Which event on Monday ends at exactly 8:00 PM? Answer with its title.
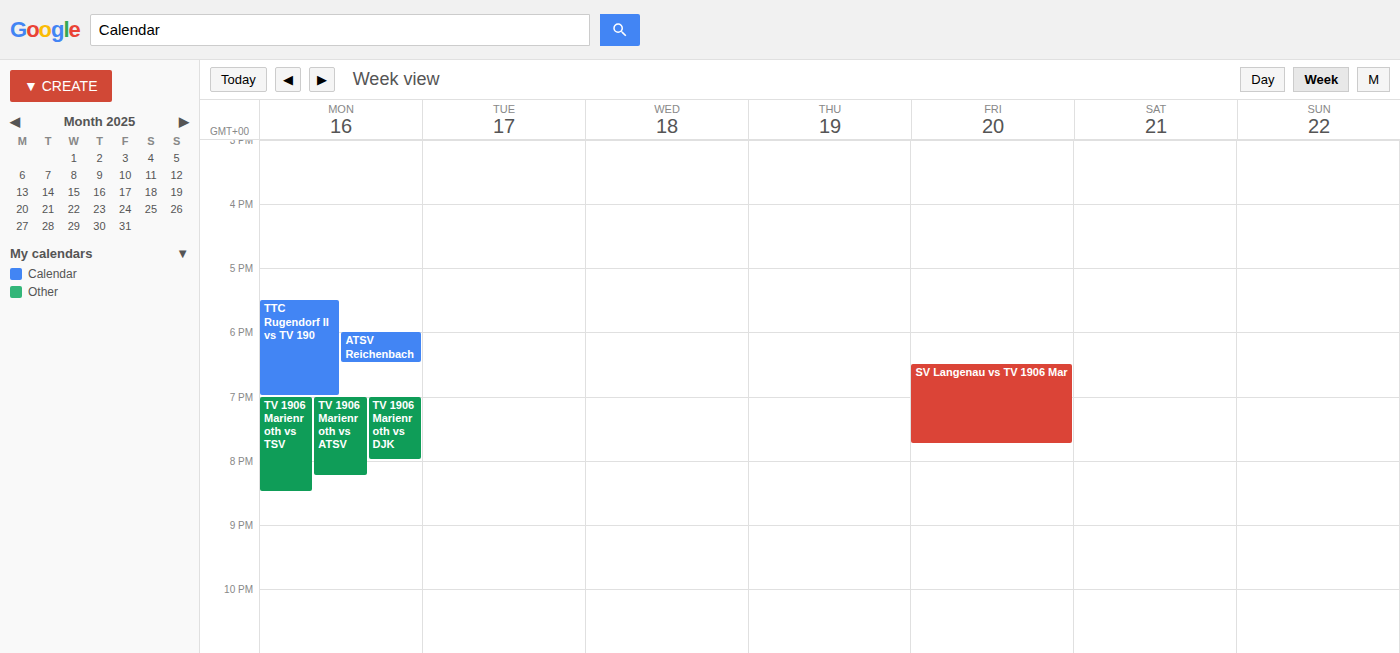
"TV 1906 Marienroth vs DJK"